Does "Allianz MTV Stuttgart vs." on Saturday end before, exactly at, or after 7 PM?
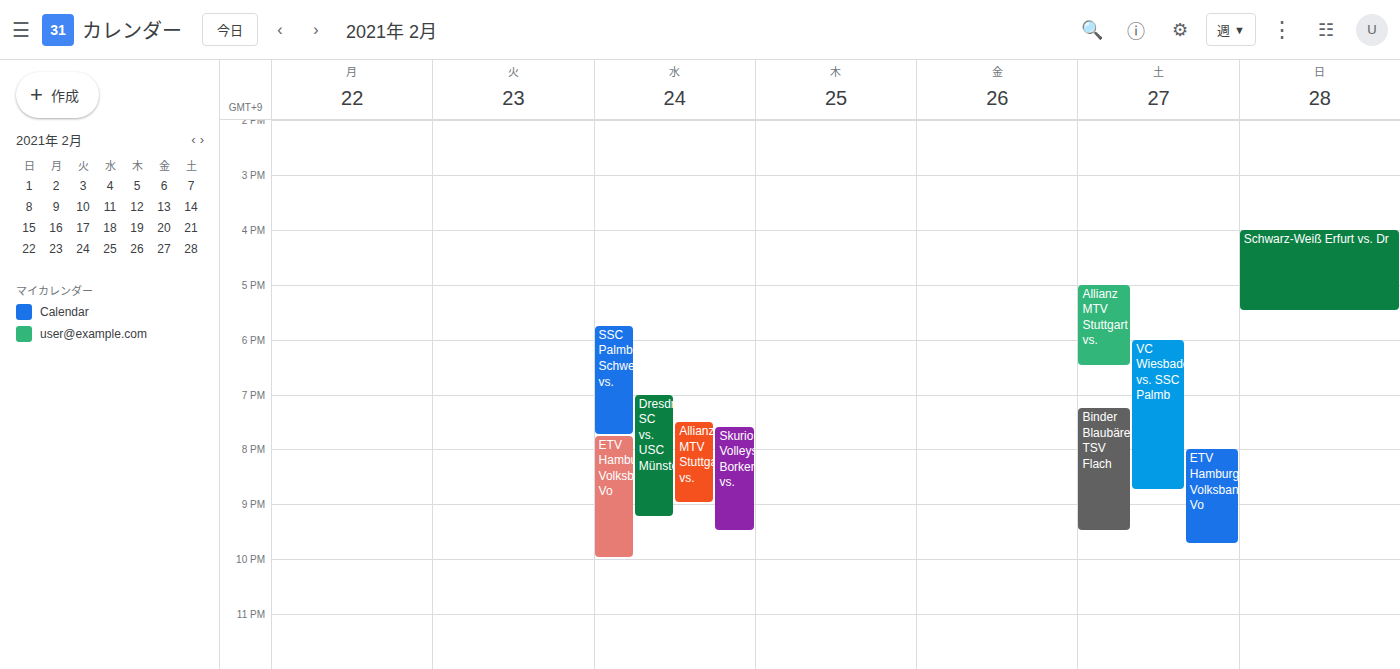
6:30 PM -- before 7 PM, 30 minutes above the 7 PM line.